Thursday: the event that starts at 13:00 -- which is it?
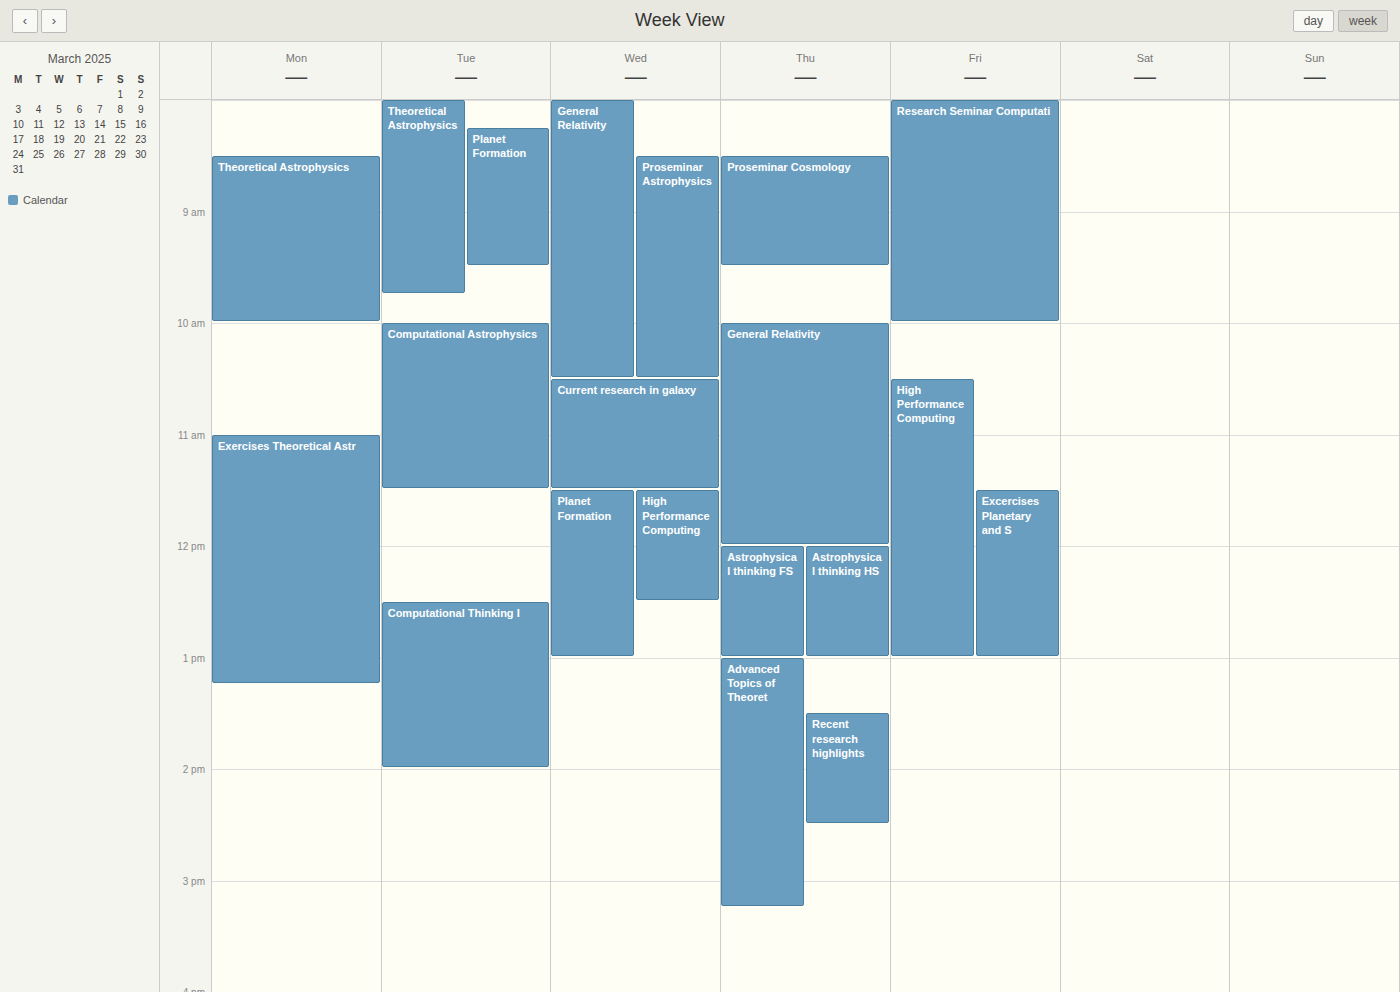
"Advanced Topics of Theoret"